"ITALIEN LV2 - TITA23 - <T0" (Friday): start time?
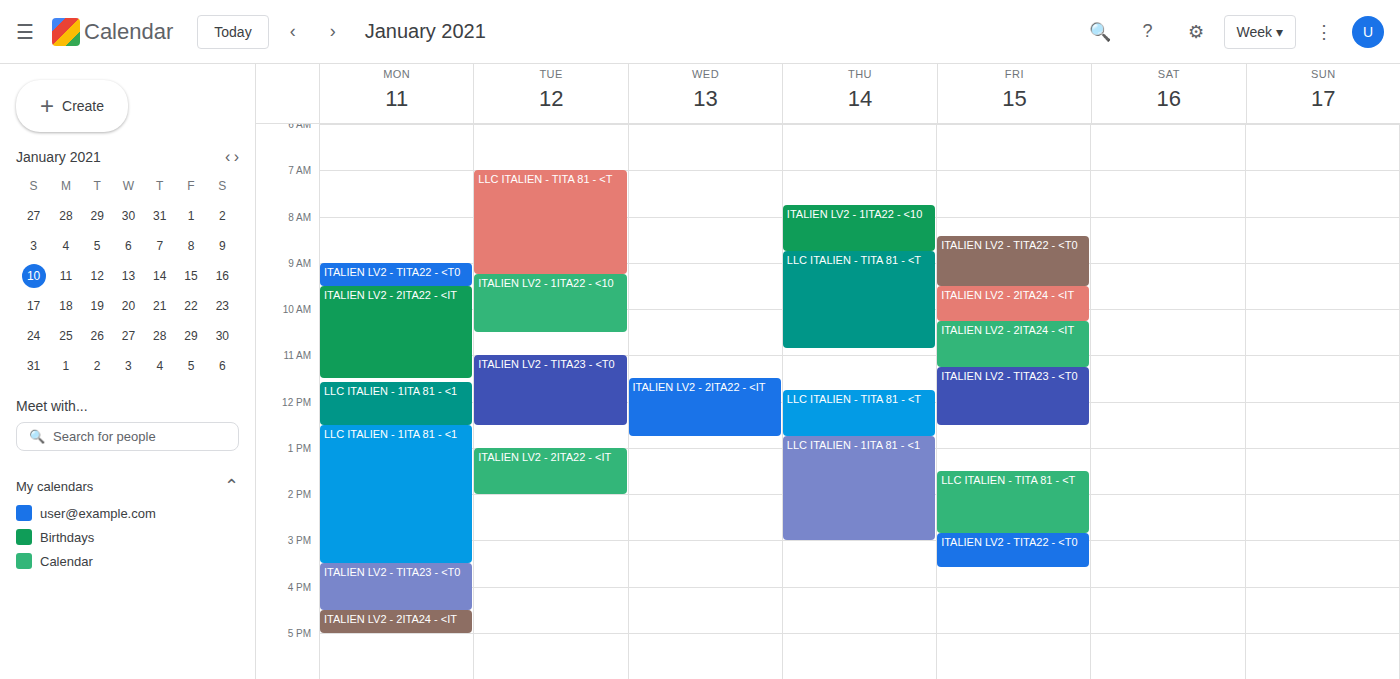
11:15 AM